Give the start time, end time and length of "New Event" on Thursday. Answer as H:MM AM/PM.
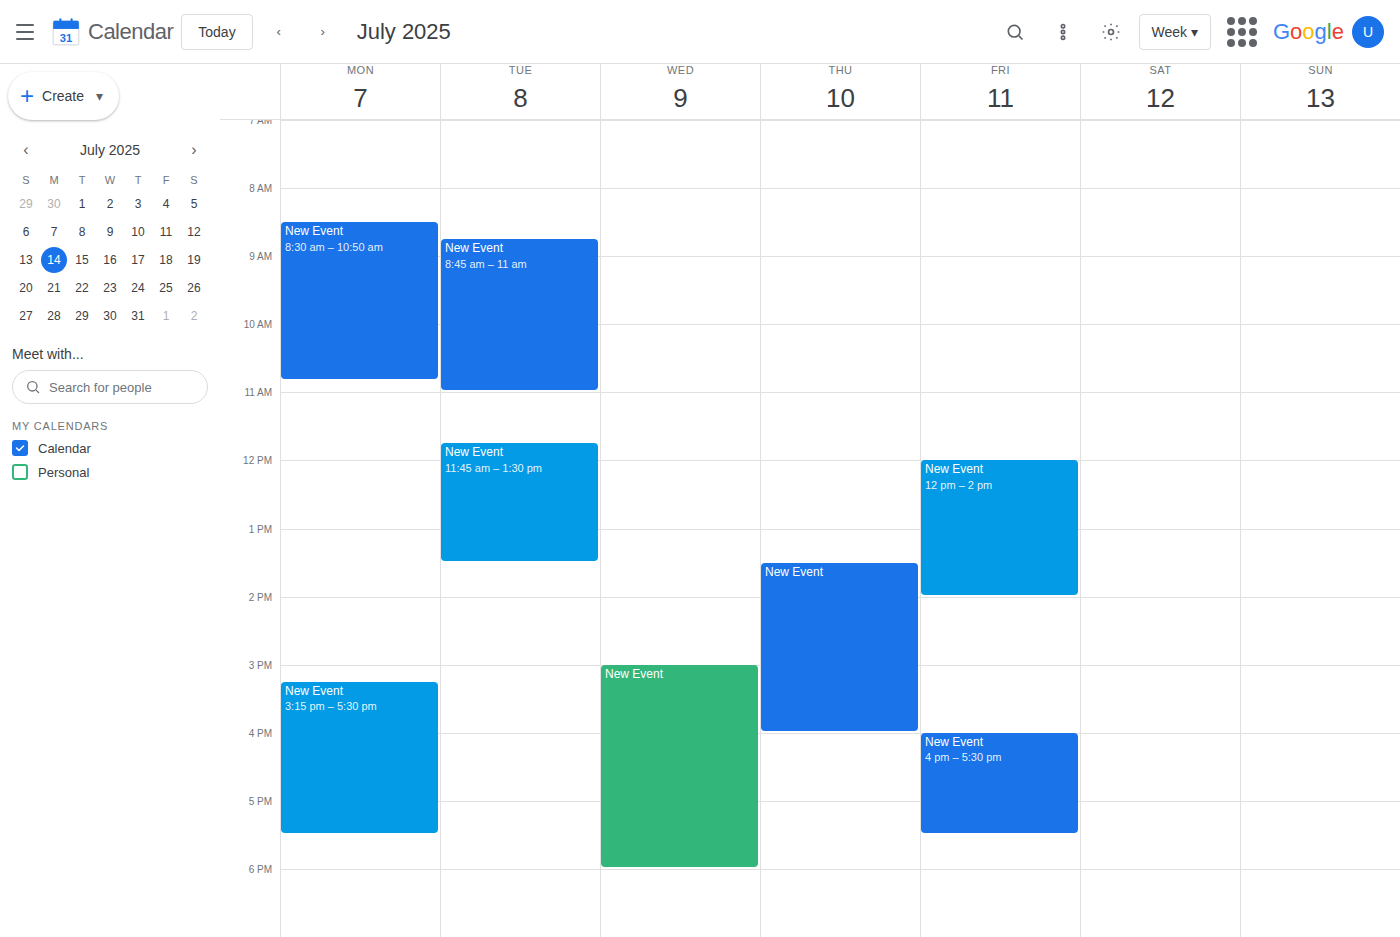
1:30 PM to 4:00 PM, 2 hours 30 minutes